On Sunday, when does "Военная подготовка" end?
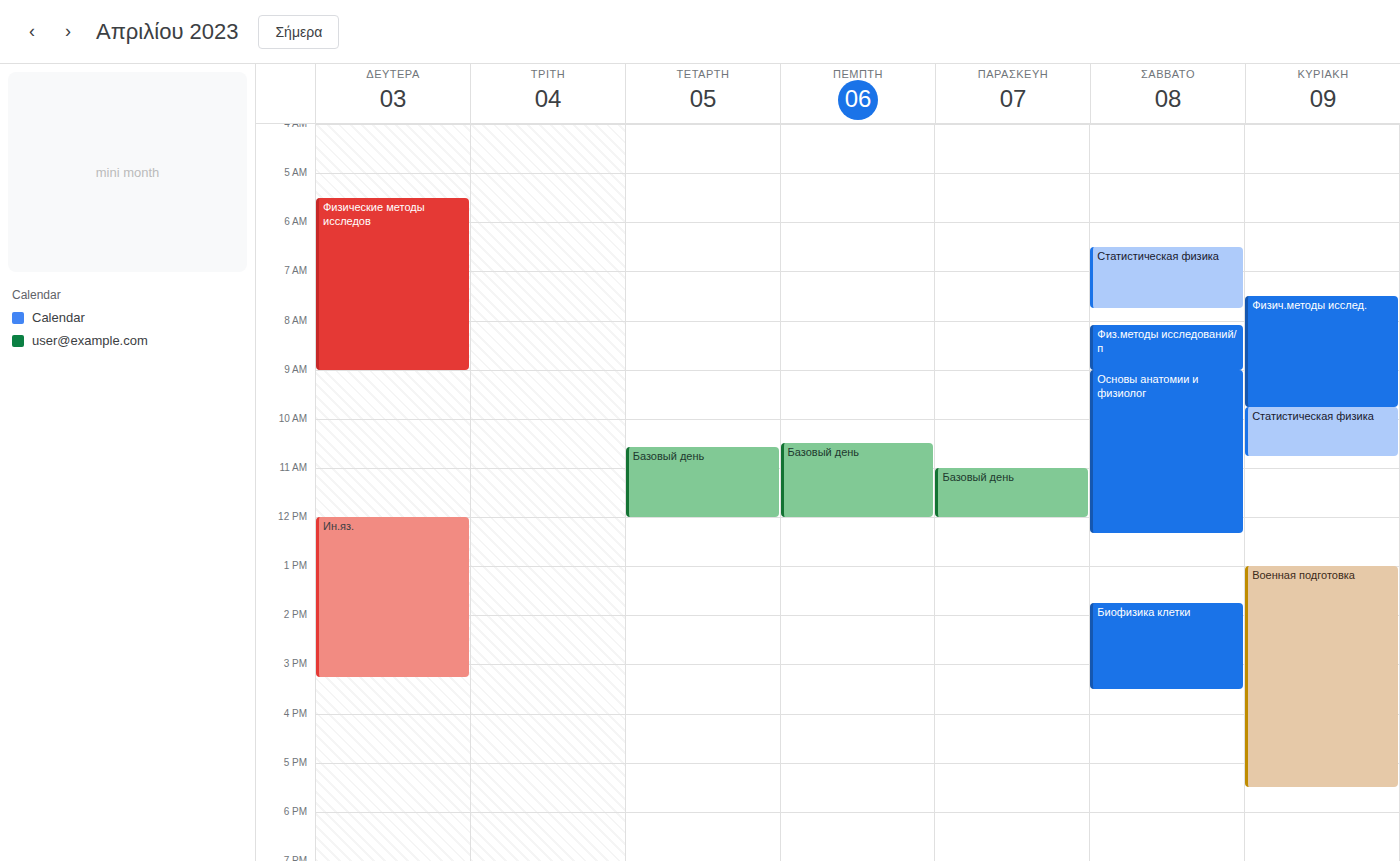
5:30 PM